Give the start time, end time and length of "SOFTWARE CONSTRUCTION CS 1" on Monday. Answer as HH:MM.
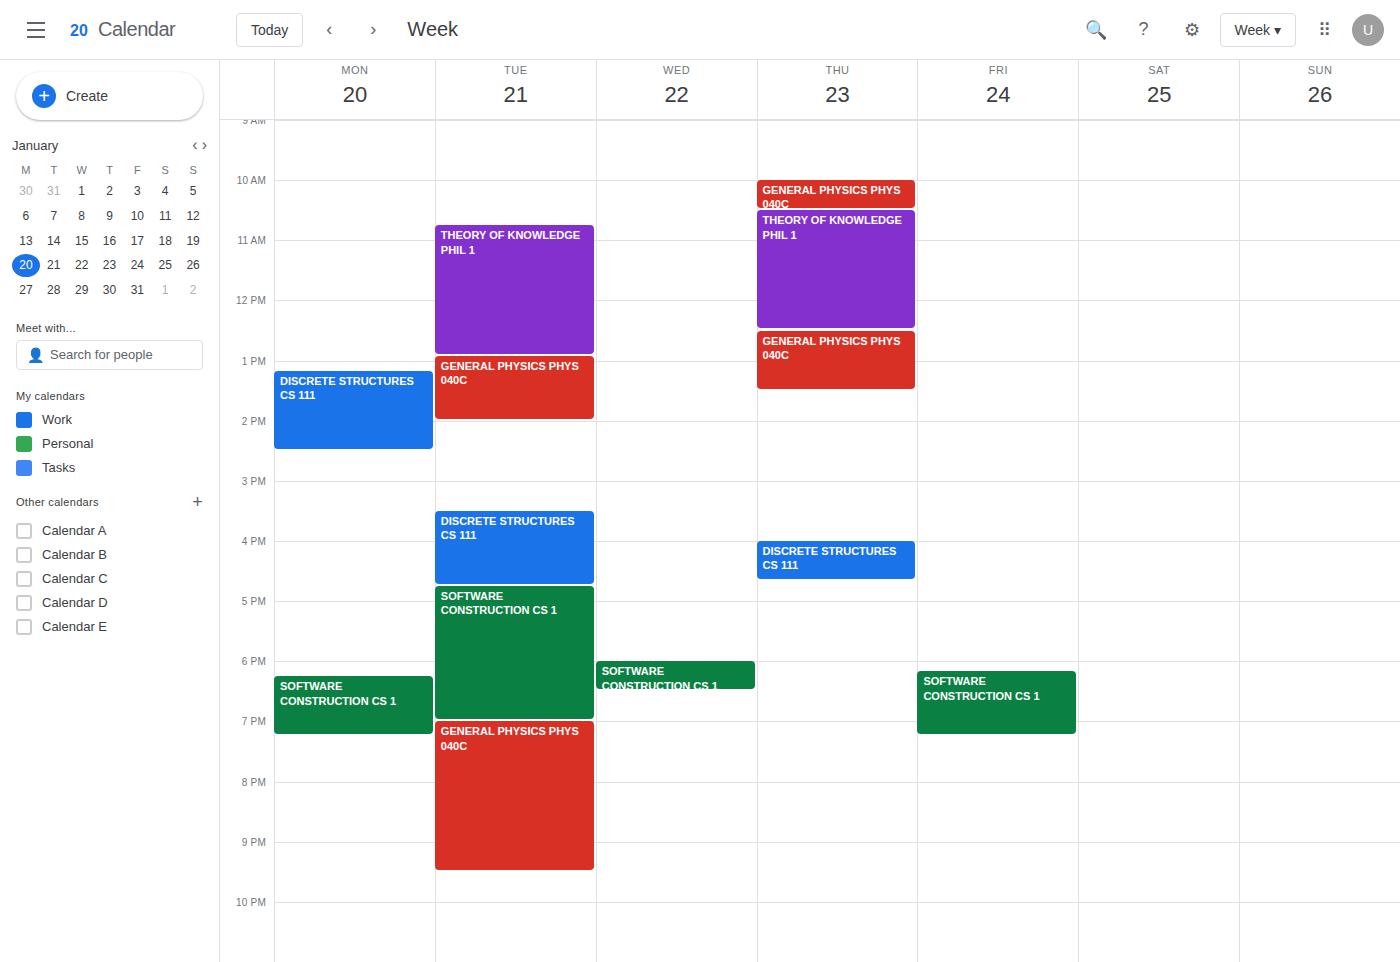
18:15 to 19:15, 1 hour